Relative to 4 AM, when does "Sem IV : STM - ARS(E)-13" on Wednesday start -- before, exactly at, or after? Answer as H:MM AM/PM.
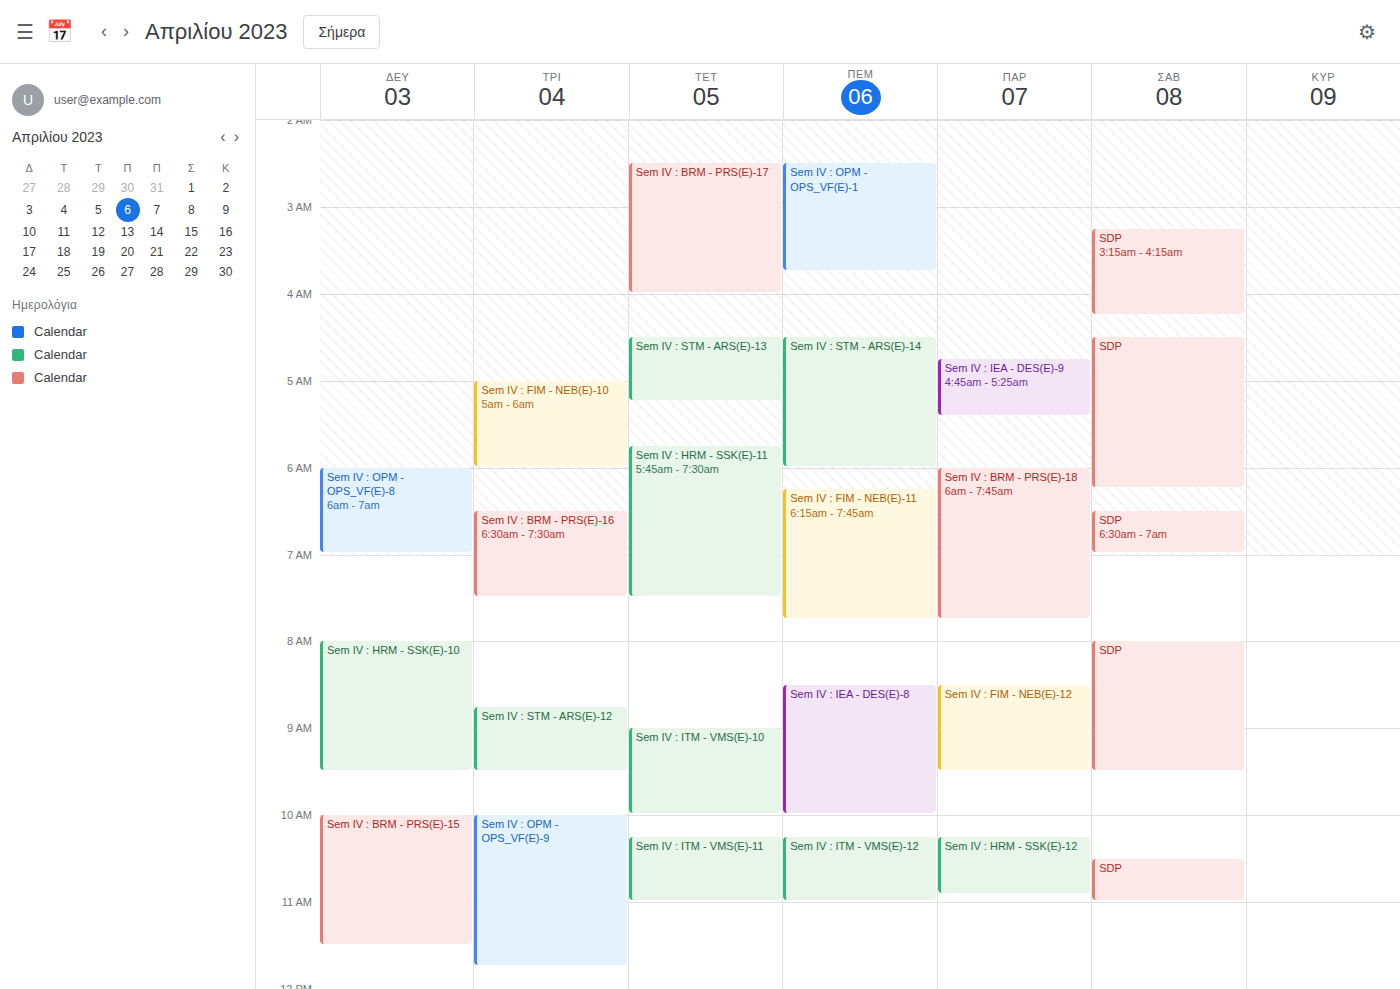
4:30 AM -- after 4 AM, 30 minutes below the 4 AM line.